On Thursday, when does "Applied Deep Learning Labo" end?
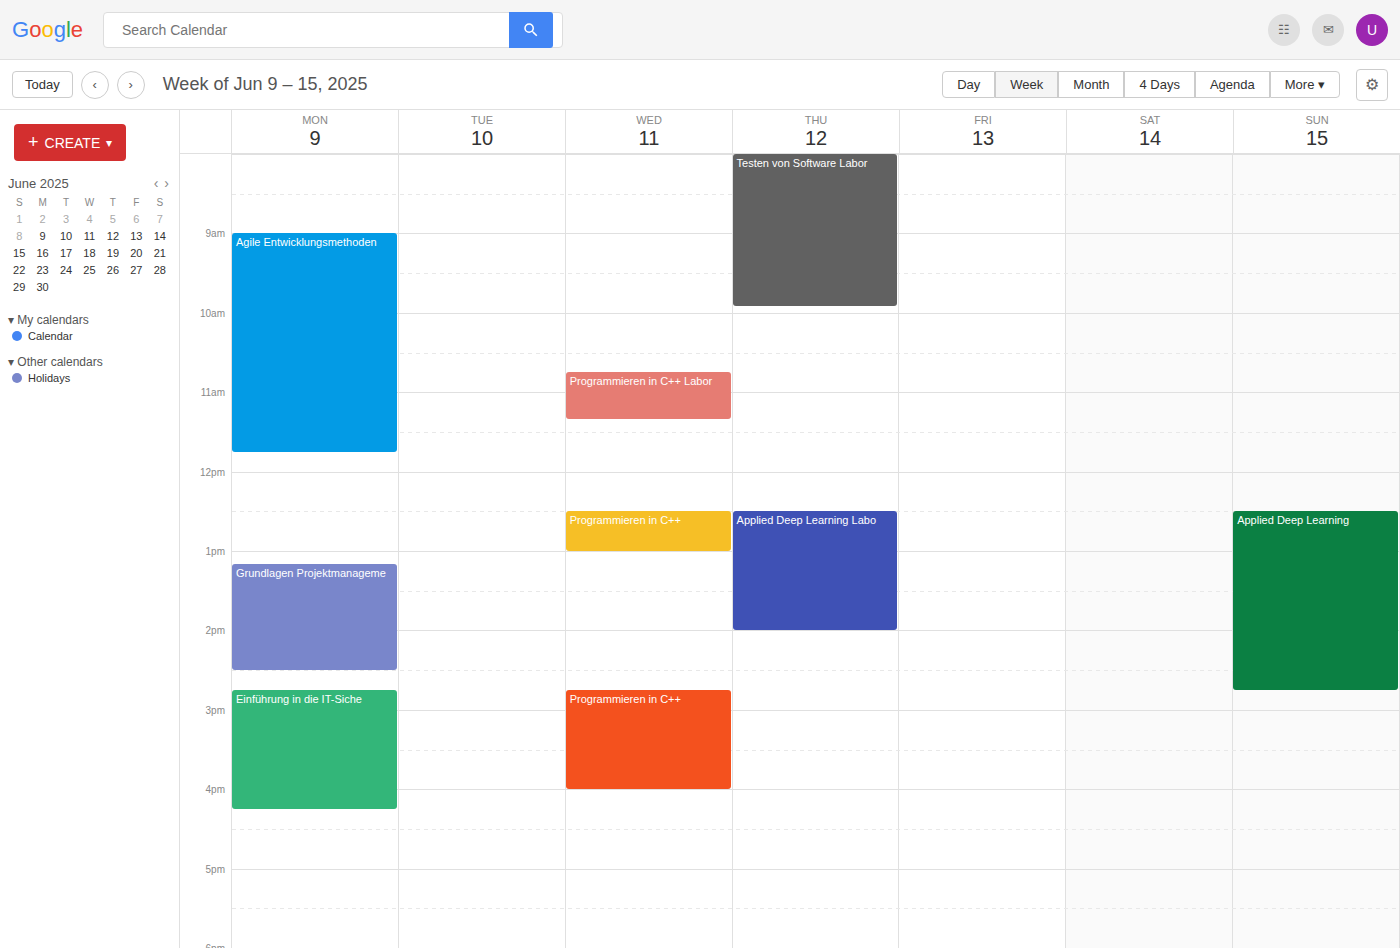
2:00 PM